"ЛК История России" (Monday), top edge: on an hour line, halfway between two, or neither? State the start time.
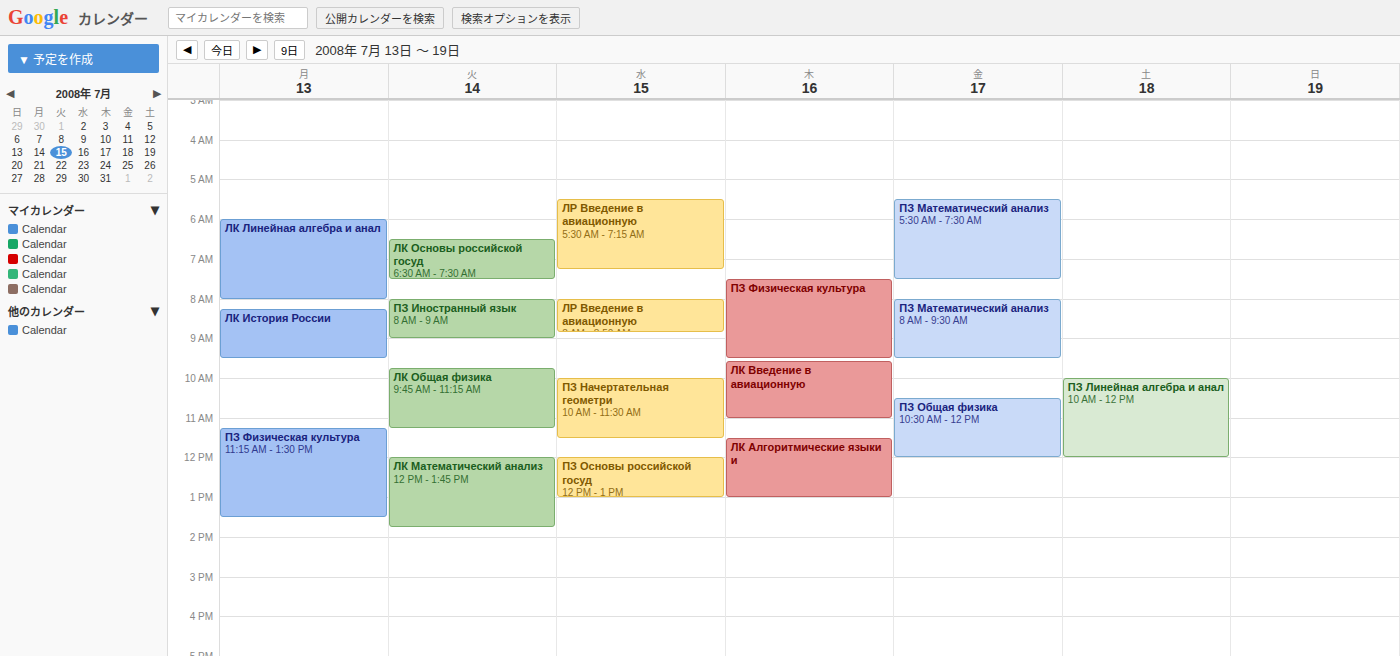
8:15 AM -- neither: a quarter of the way from the 8 AM line to the 9 AM line.